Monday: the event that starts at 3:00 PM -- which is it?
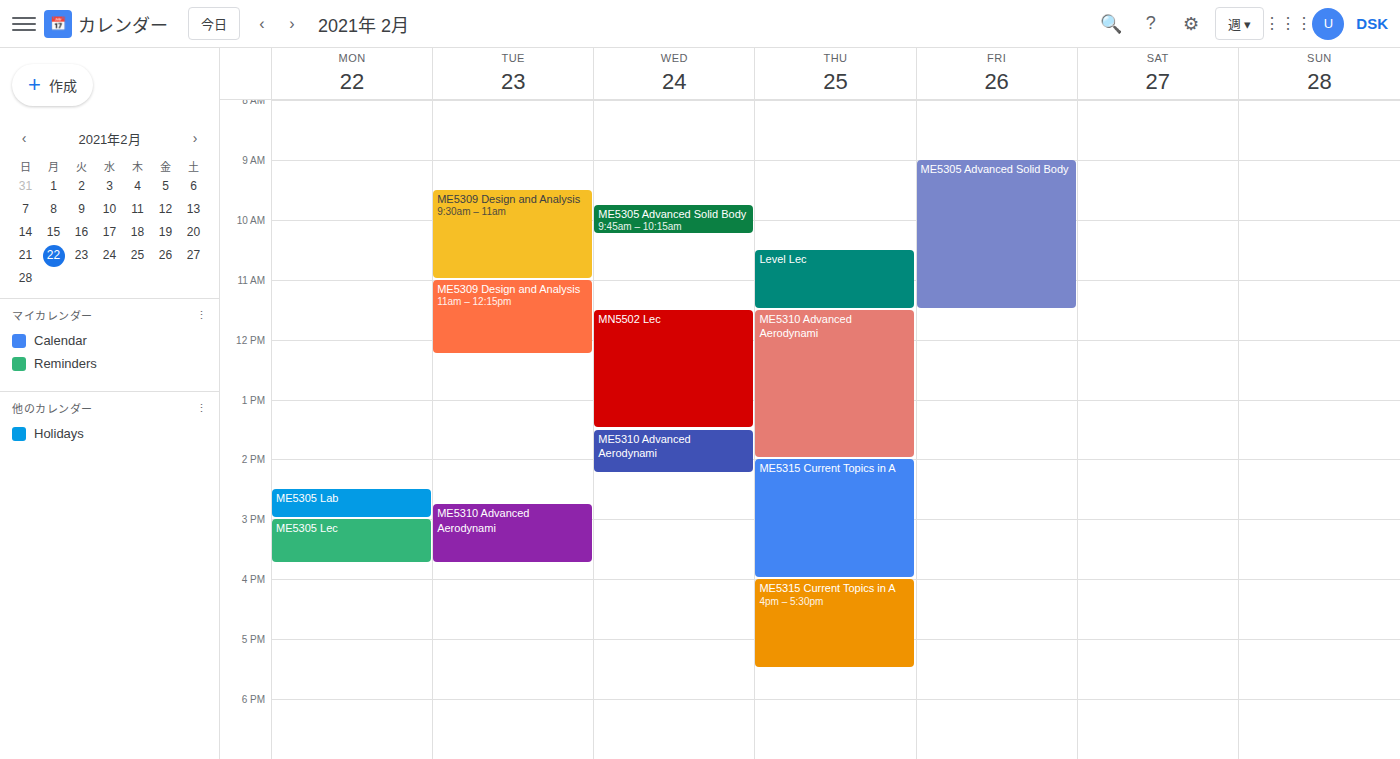
"ME5305 Lec"